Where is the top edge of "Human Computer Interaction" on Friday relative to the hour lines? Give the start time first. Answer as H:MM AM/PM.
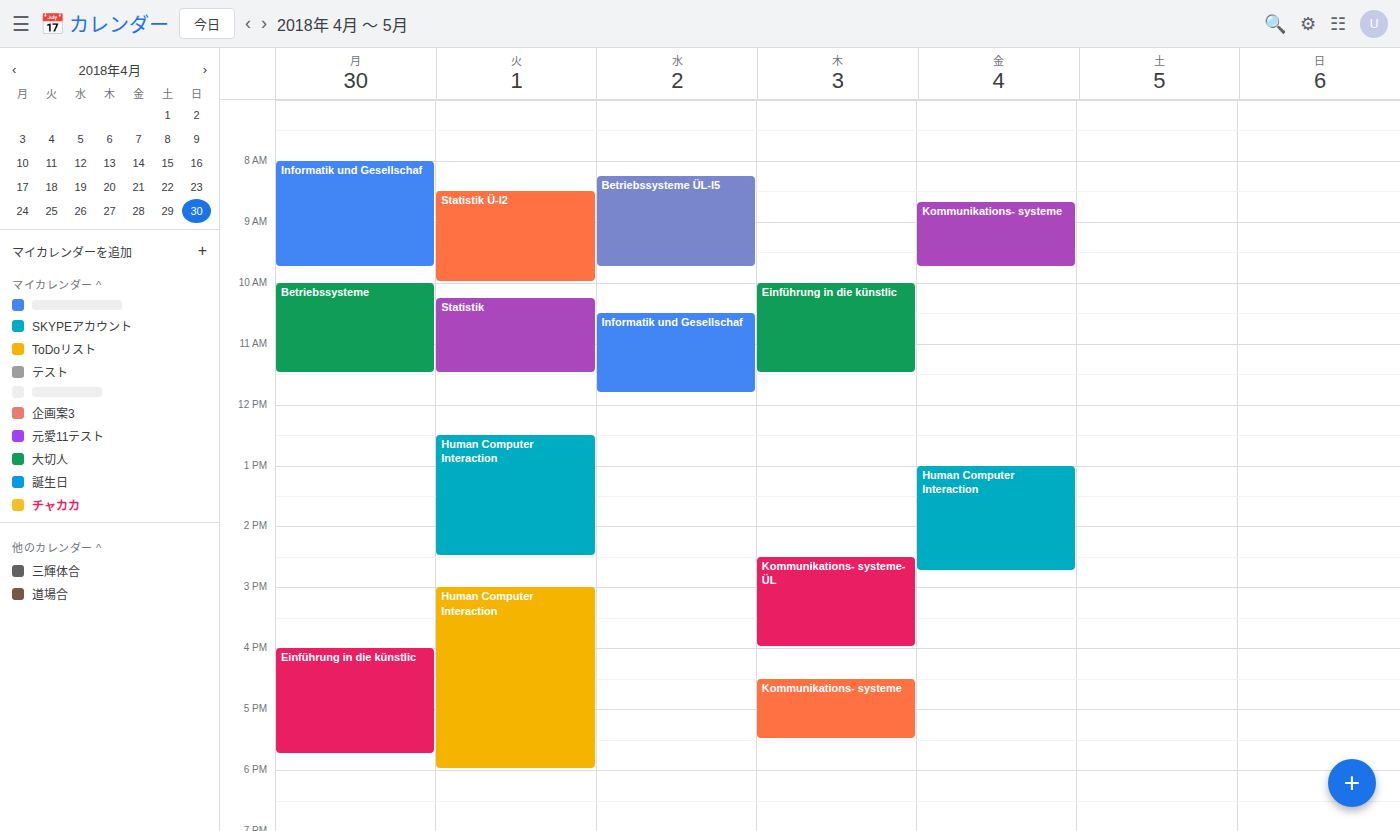
1:00 PM -- exactly on the 1 PM line.